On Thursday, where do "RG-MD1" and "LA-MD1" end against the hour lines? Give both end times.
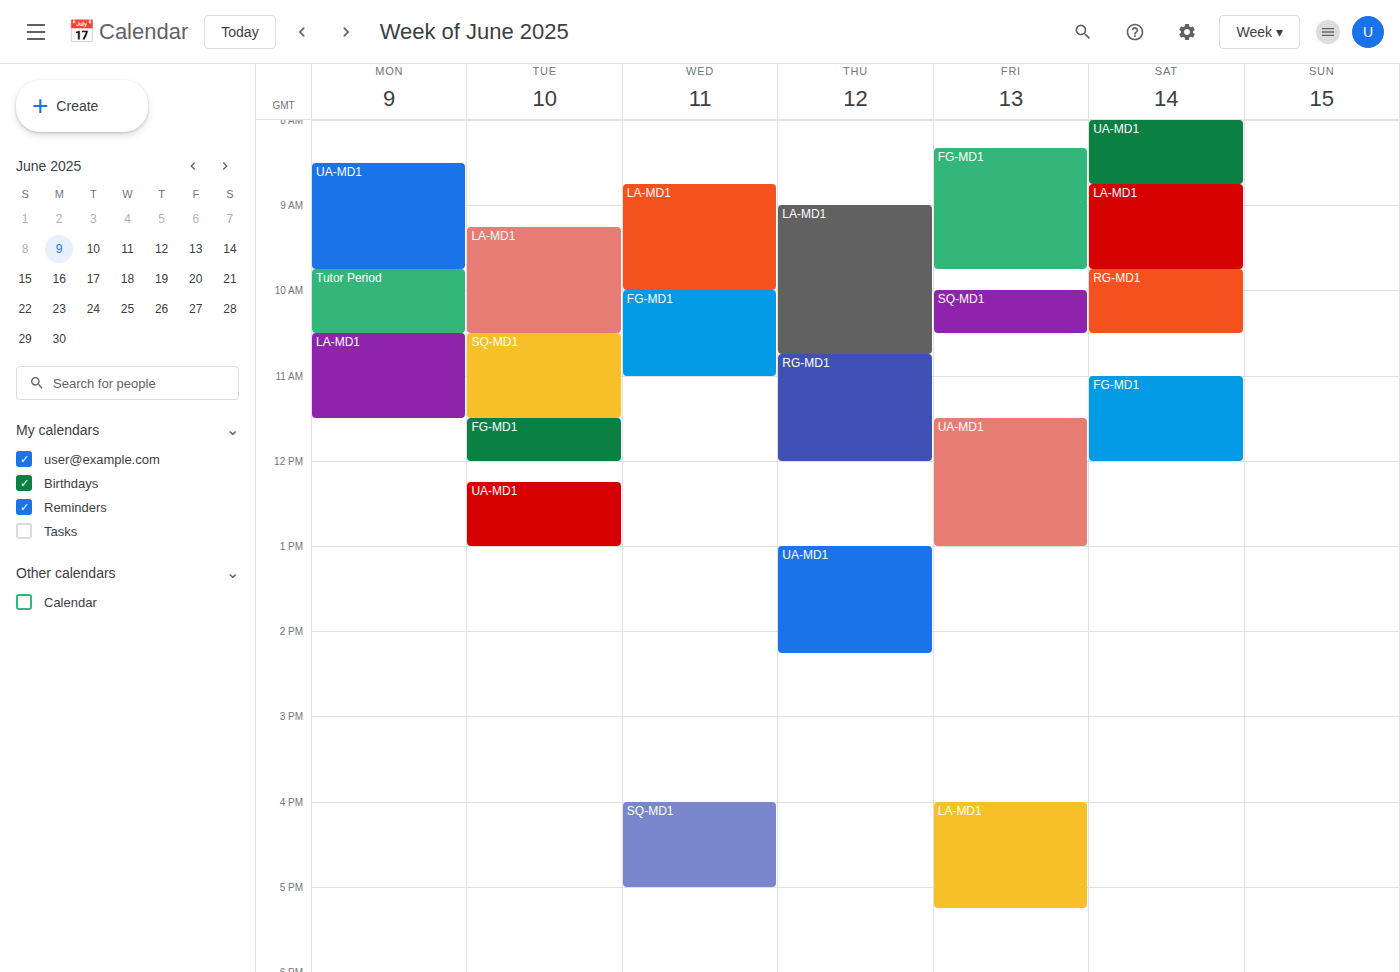
"RG-MD1": 12:00 PM, exactly on the 12 PM line. "LA-MD1": 10:45 AM, neither: three quarters of the way from the 10 AM line to the 11 AM line.